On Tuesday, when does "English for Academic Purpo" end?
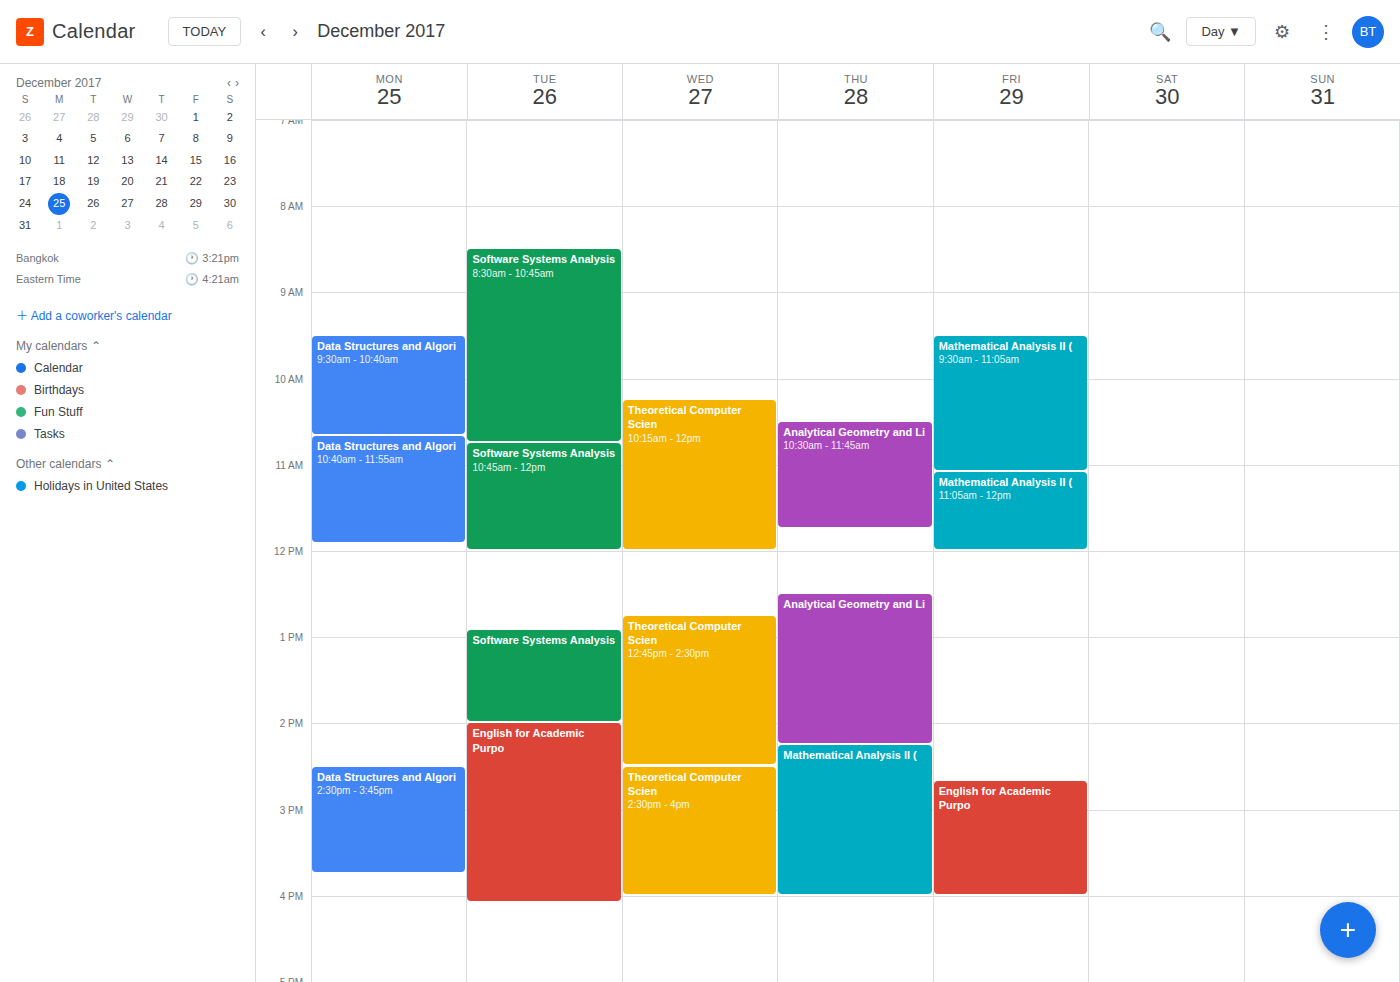
4:05 PM